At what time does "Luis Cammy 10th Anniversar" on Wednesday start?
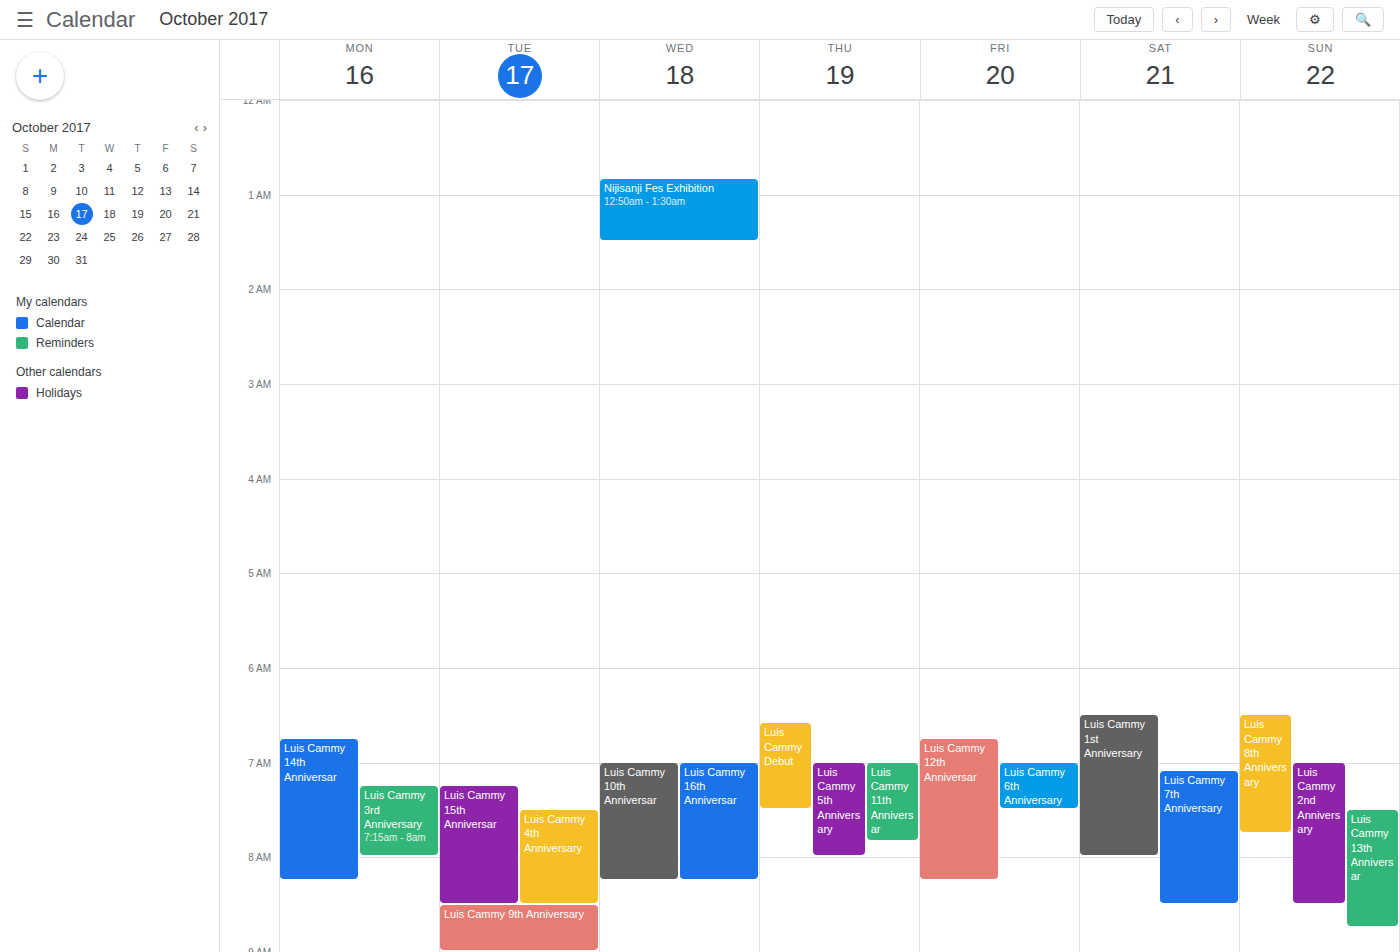
7:00 AM